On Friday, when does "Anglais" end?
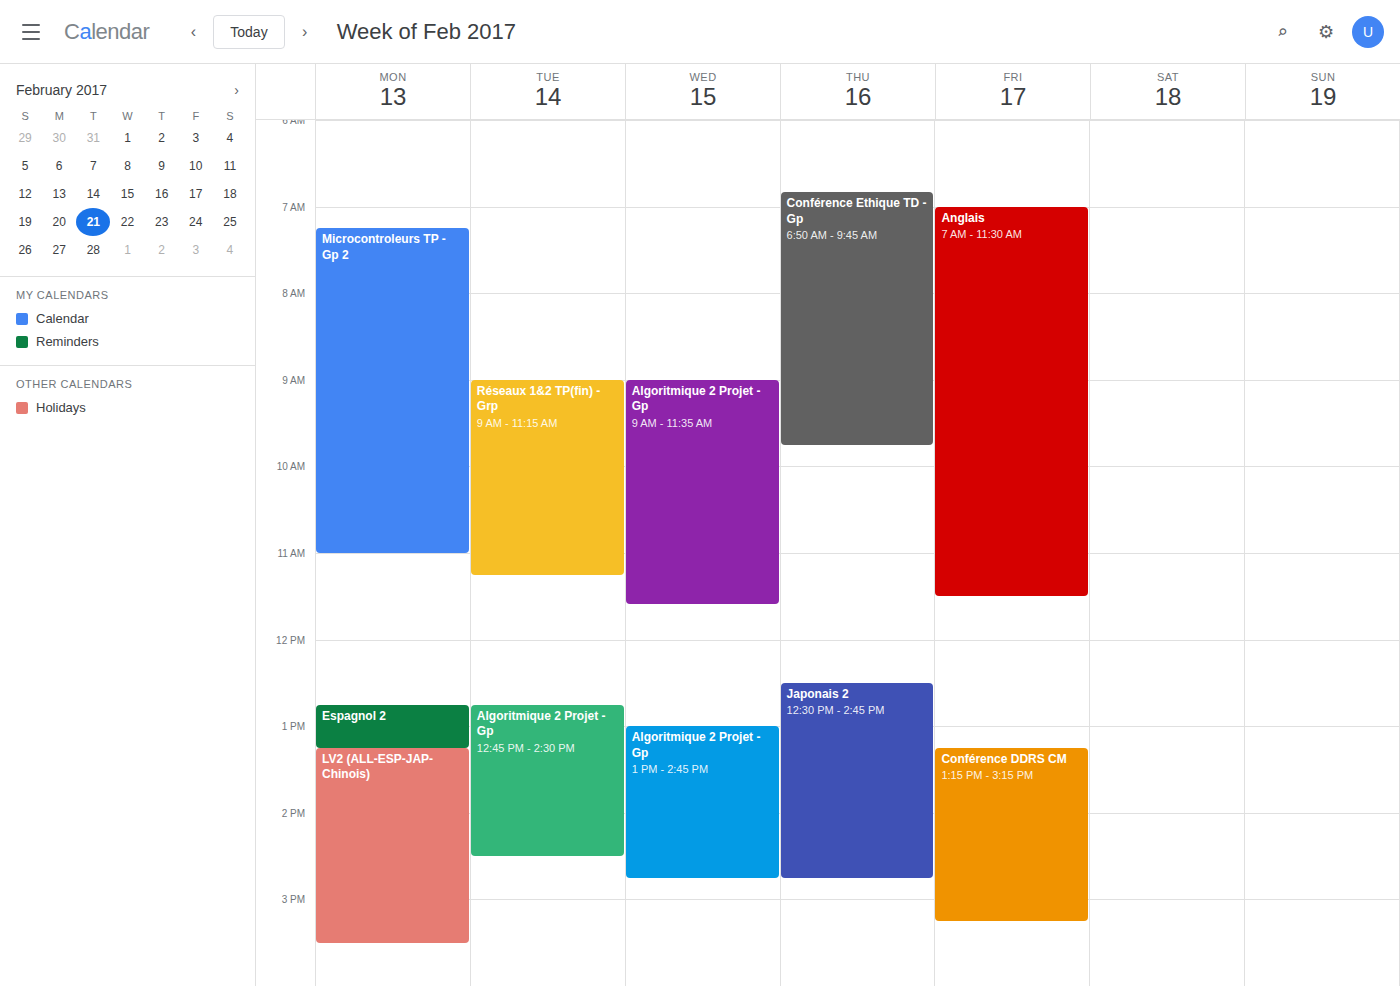
11:30 AM